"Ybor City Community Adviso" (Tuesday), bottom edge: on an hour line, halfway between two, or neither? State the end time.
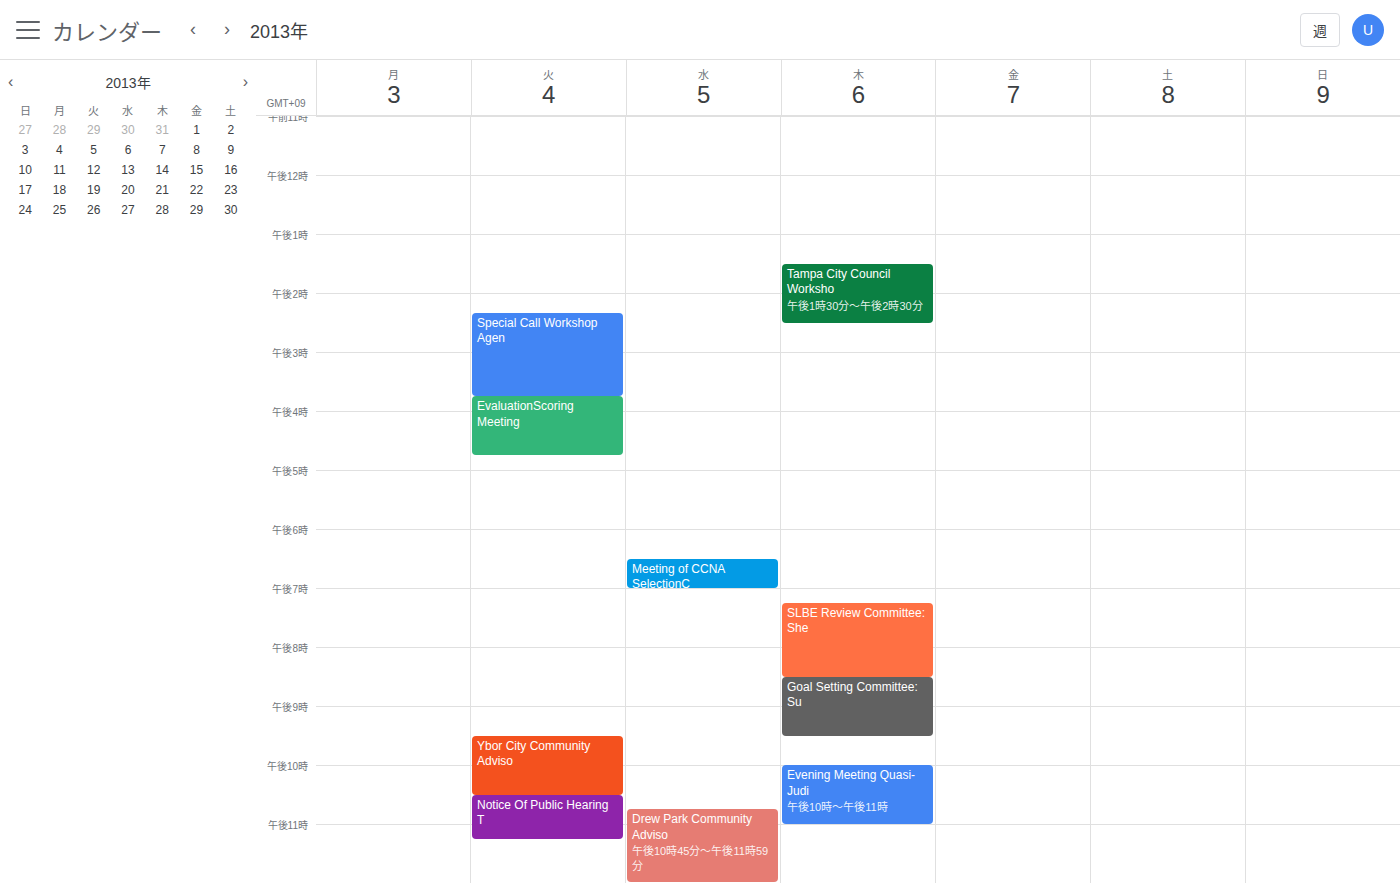
10:30 PM -- halfway between the 10 PM and 11 PM lines.